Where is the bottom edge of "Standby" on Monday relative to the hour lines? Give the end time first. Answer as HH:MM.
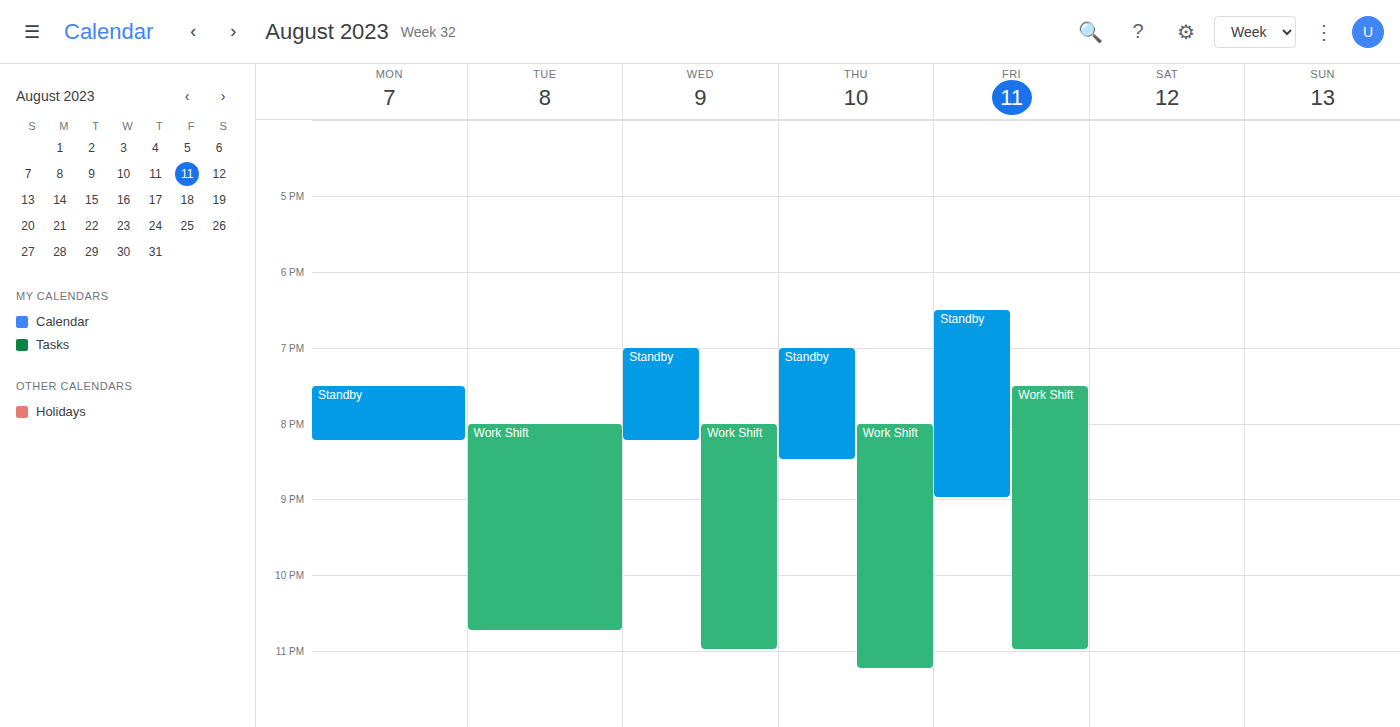
20:15 -- neither: a quarter of the way from the 20:00 line to the 21:00 line.